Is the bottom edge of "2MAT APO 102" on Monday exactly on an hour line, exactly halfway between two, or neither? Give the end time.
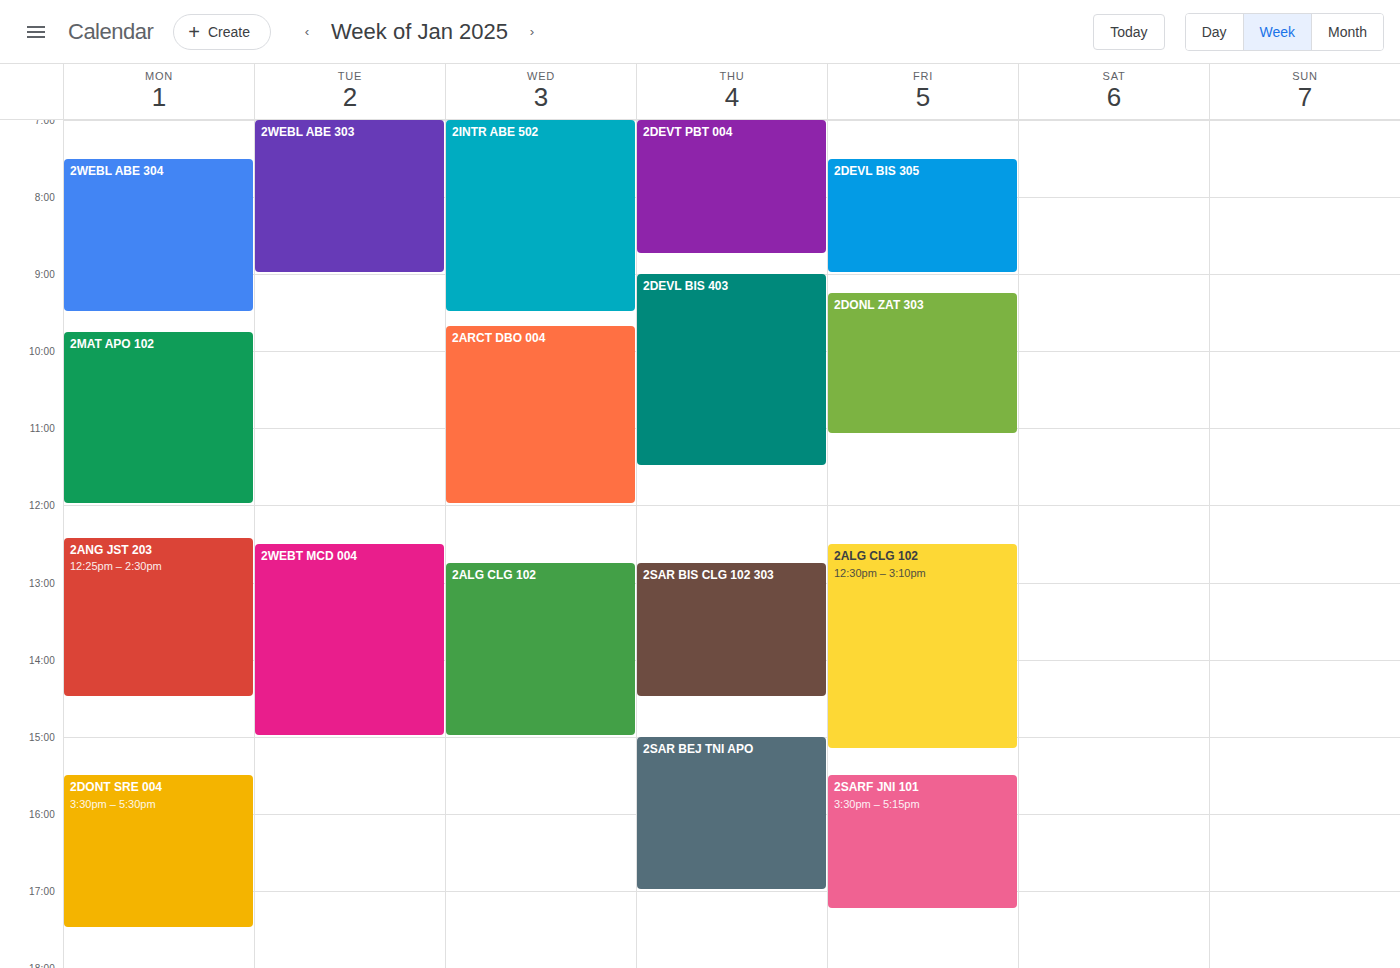
12:00 PM -- exactly on the 12 PM line.